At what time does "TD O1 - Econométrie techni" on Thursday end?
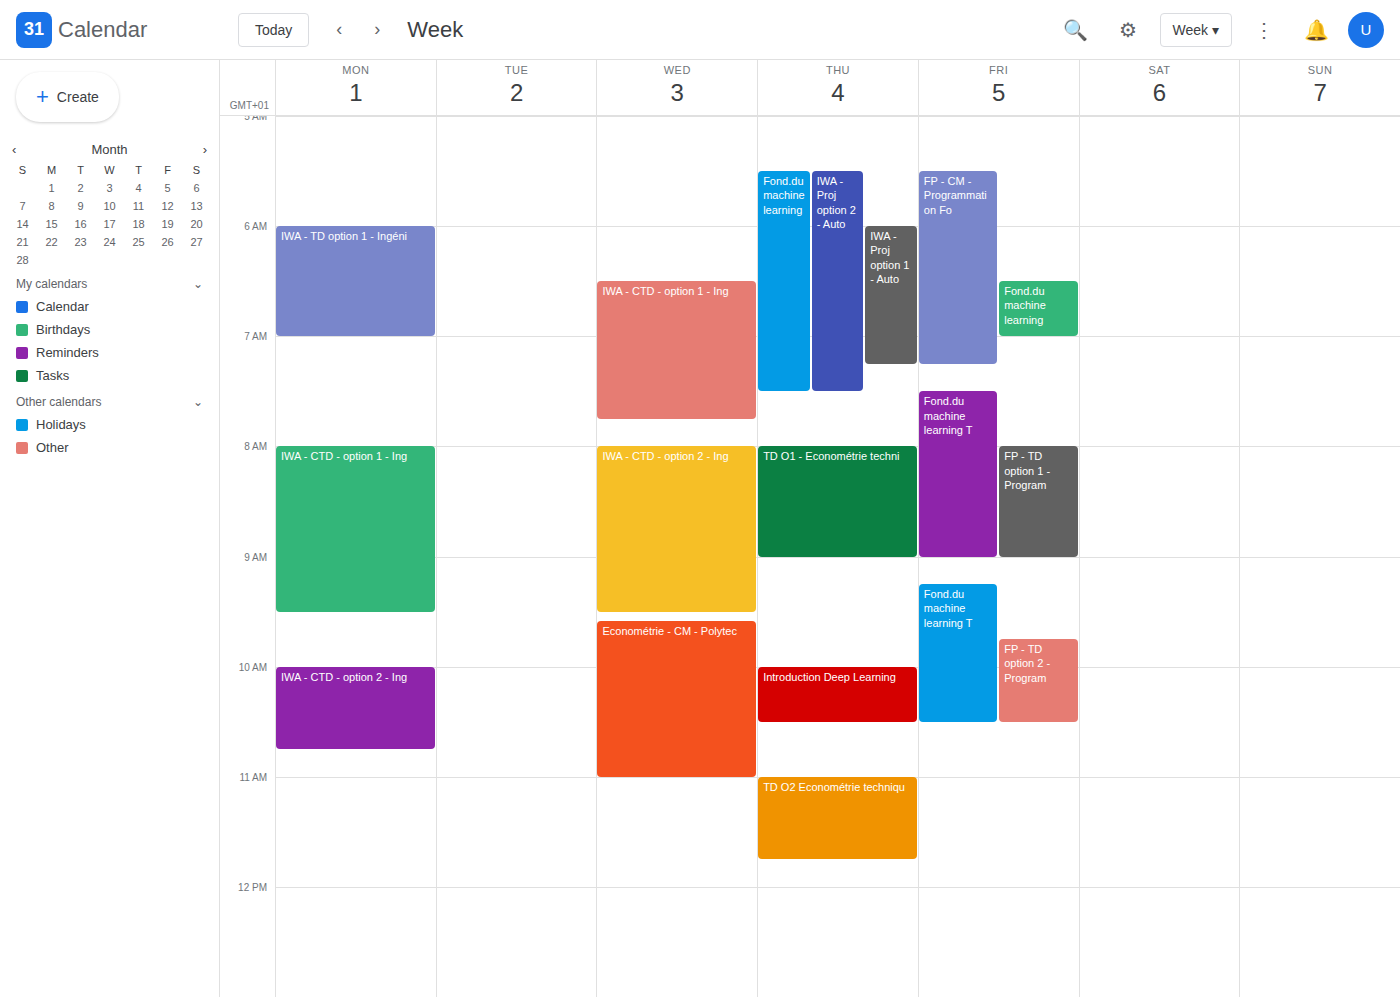
9:00 AM